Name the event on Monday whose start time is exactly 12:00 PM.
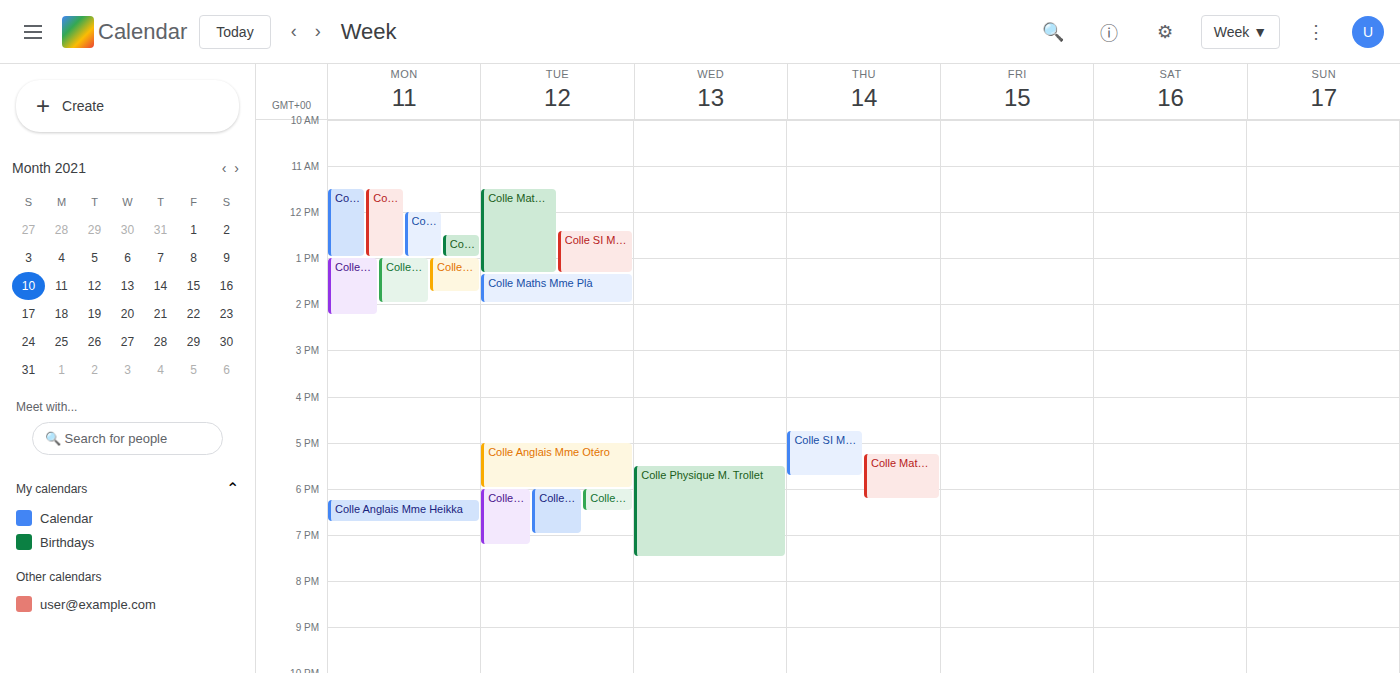
"Colle Physique Mme Lefort"